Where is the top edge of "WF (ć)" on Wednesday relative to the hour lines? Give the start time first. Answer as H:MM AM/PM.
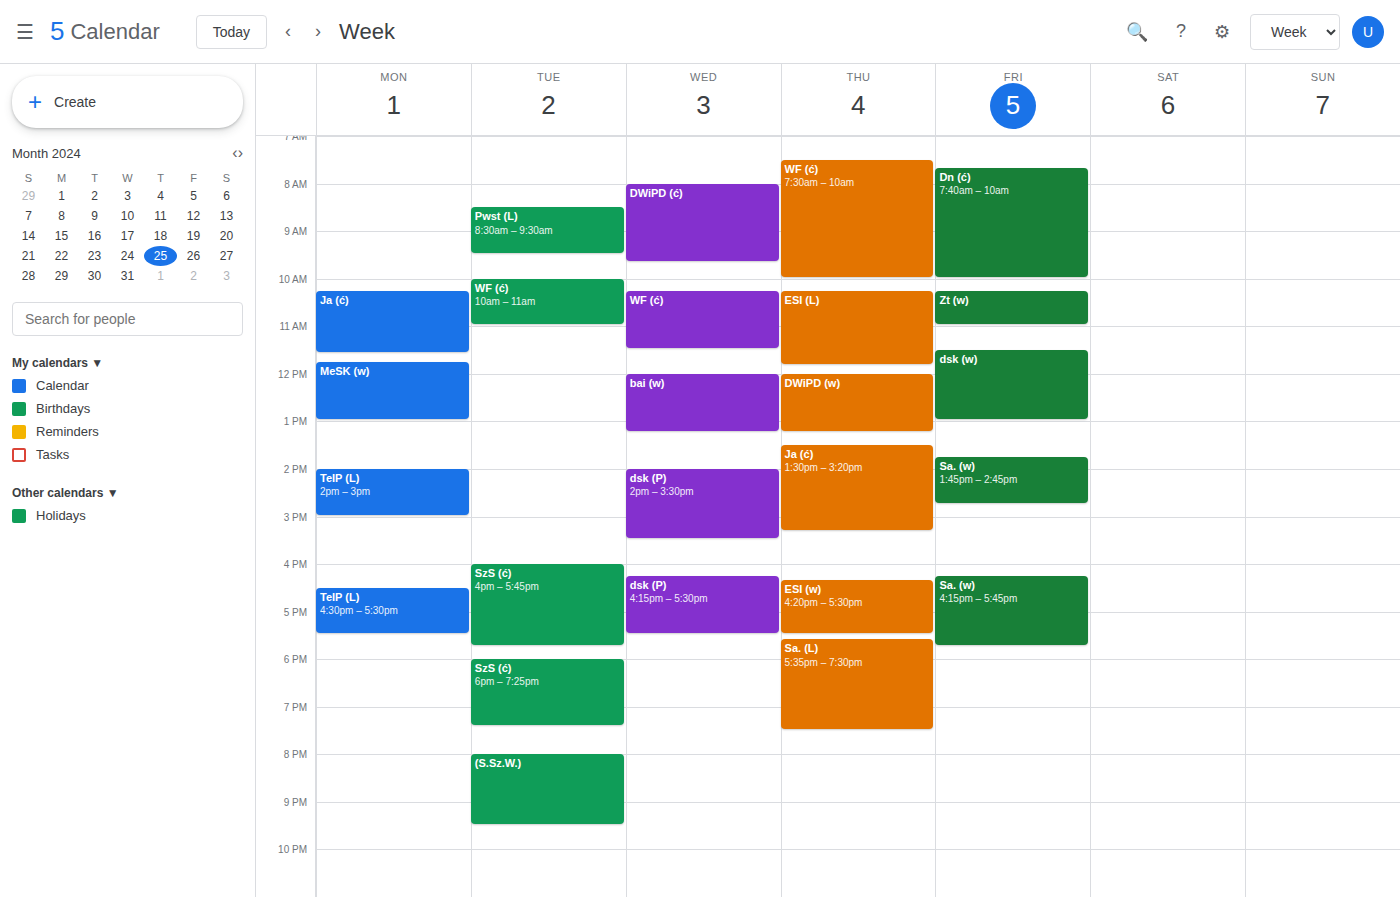
10:15 AM -- neither: a quarter of the way from the 10 AM line to the 11 AM line.